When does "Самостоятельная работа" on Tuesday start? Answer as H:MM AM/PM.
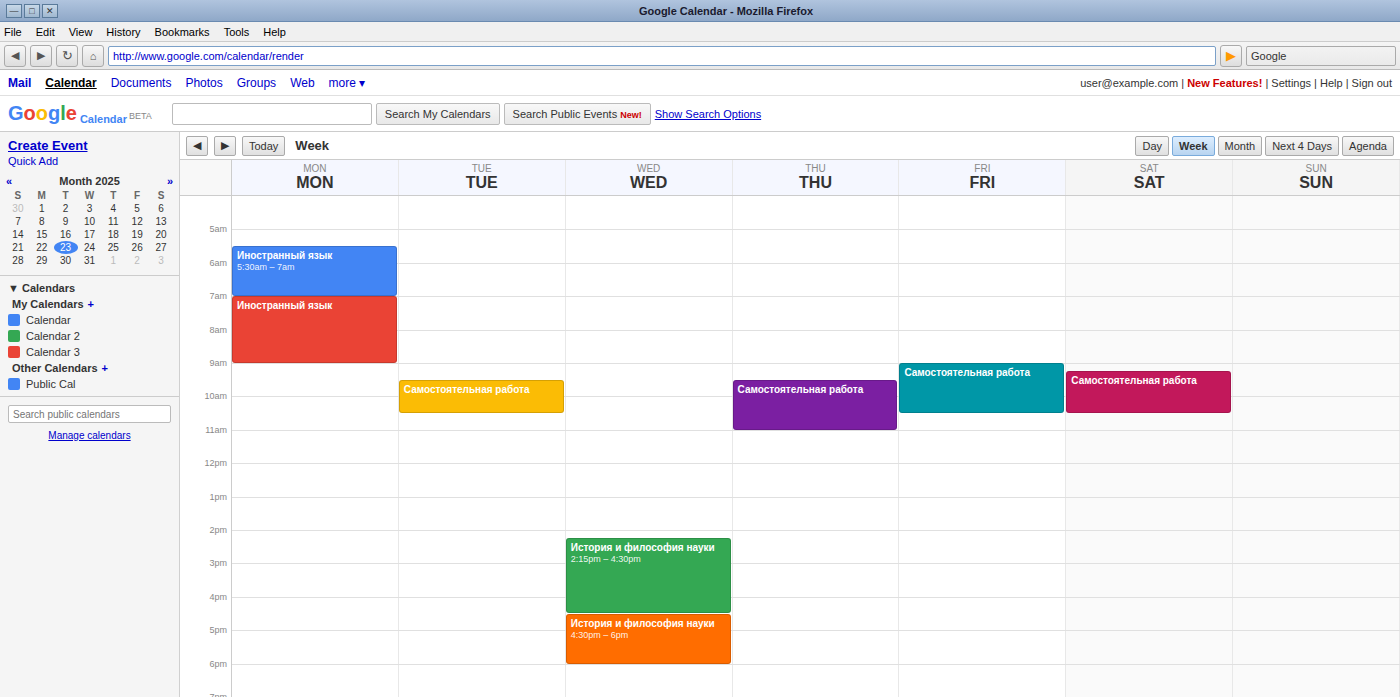
9:30 AM